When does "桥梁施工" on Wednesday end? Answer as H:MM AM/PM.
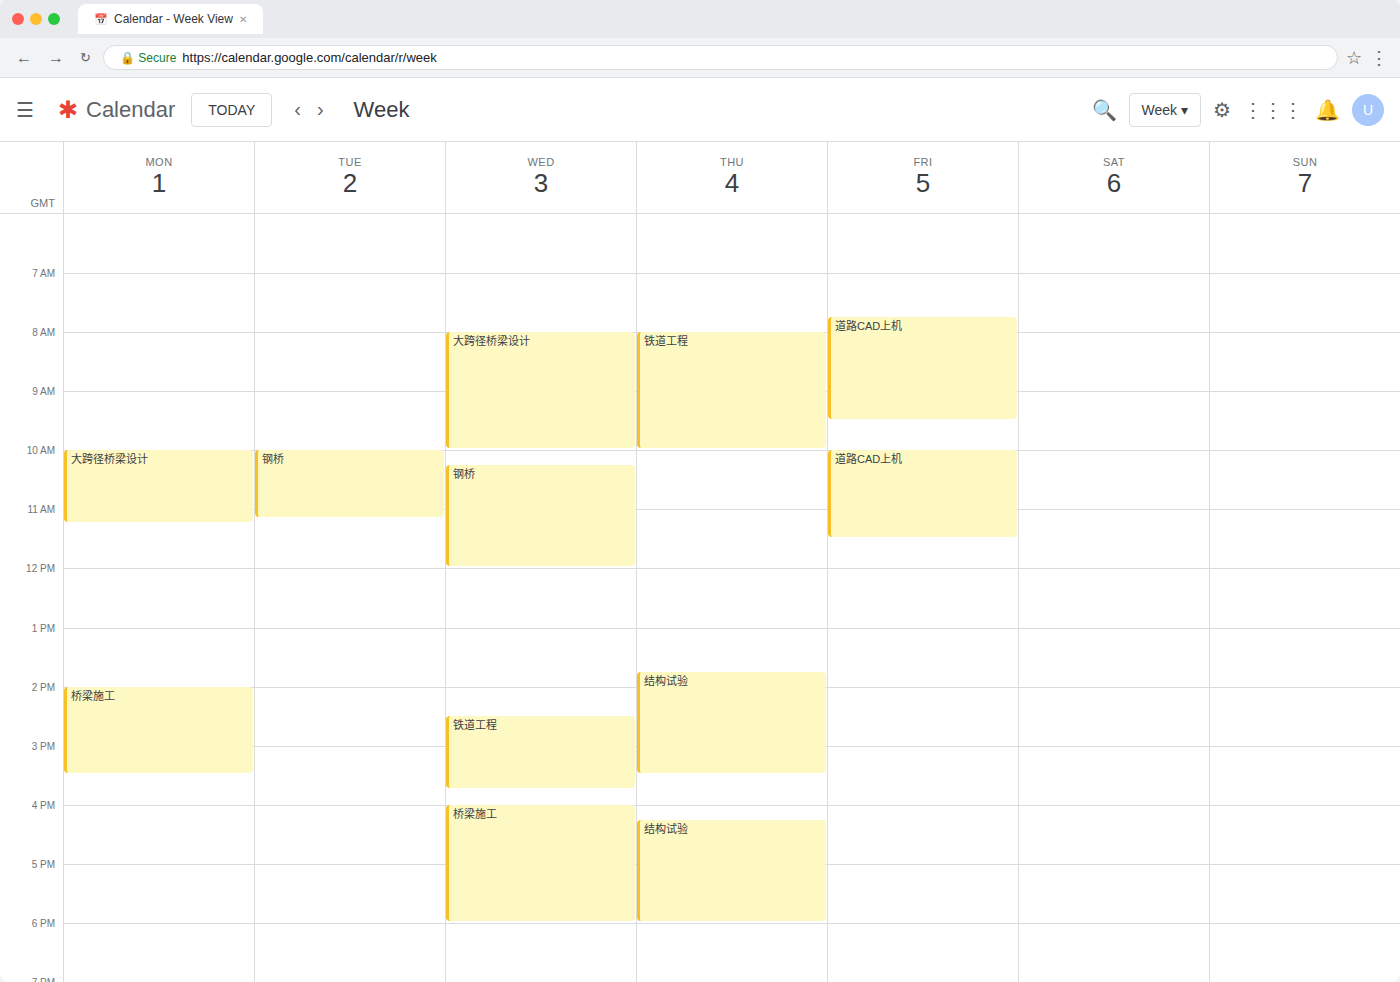
6:00 PM